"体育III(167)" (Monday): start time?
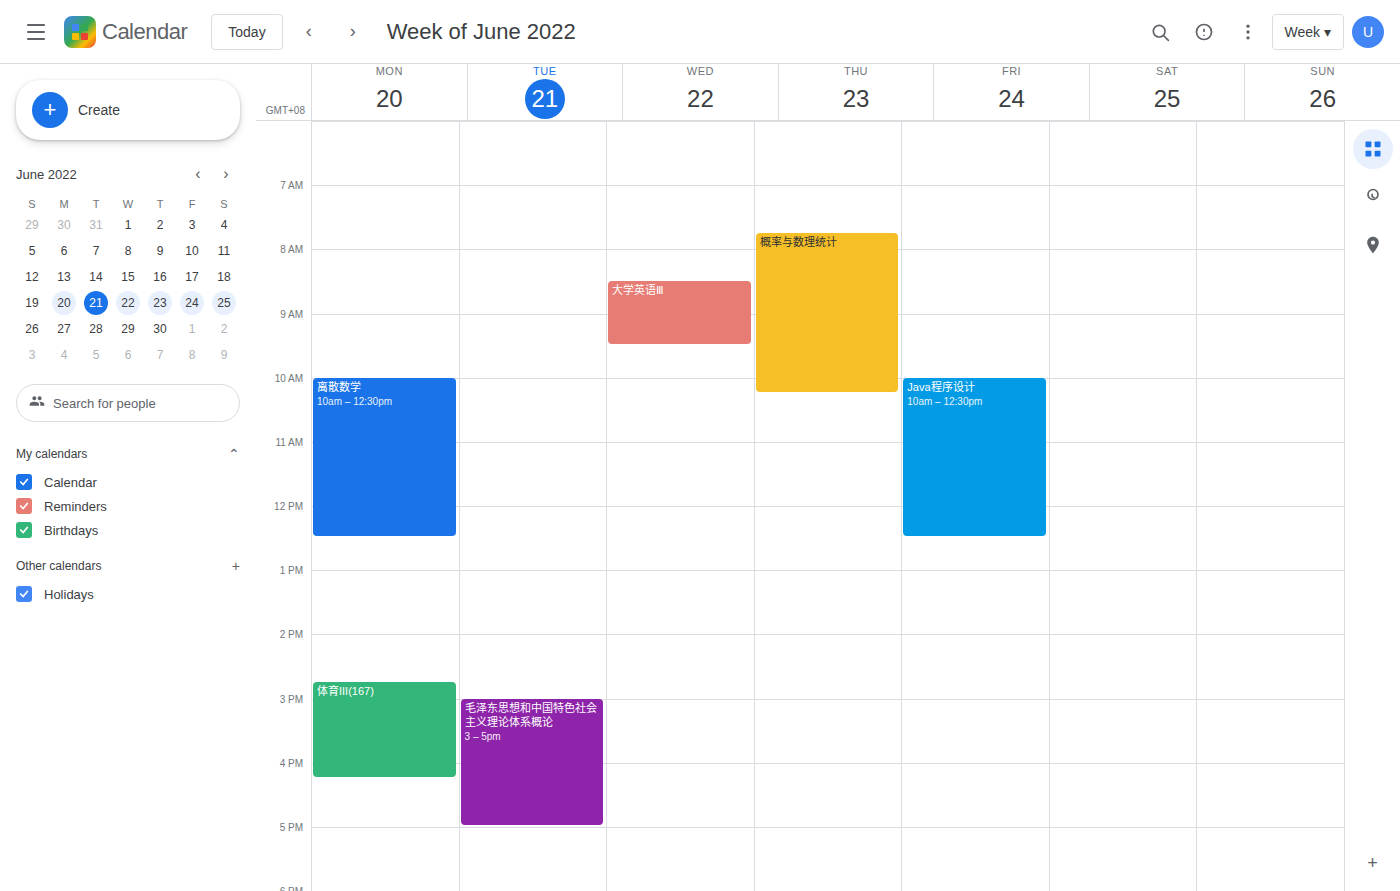
2:45 PM